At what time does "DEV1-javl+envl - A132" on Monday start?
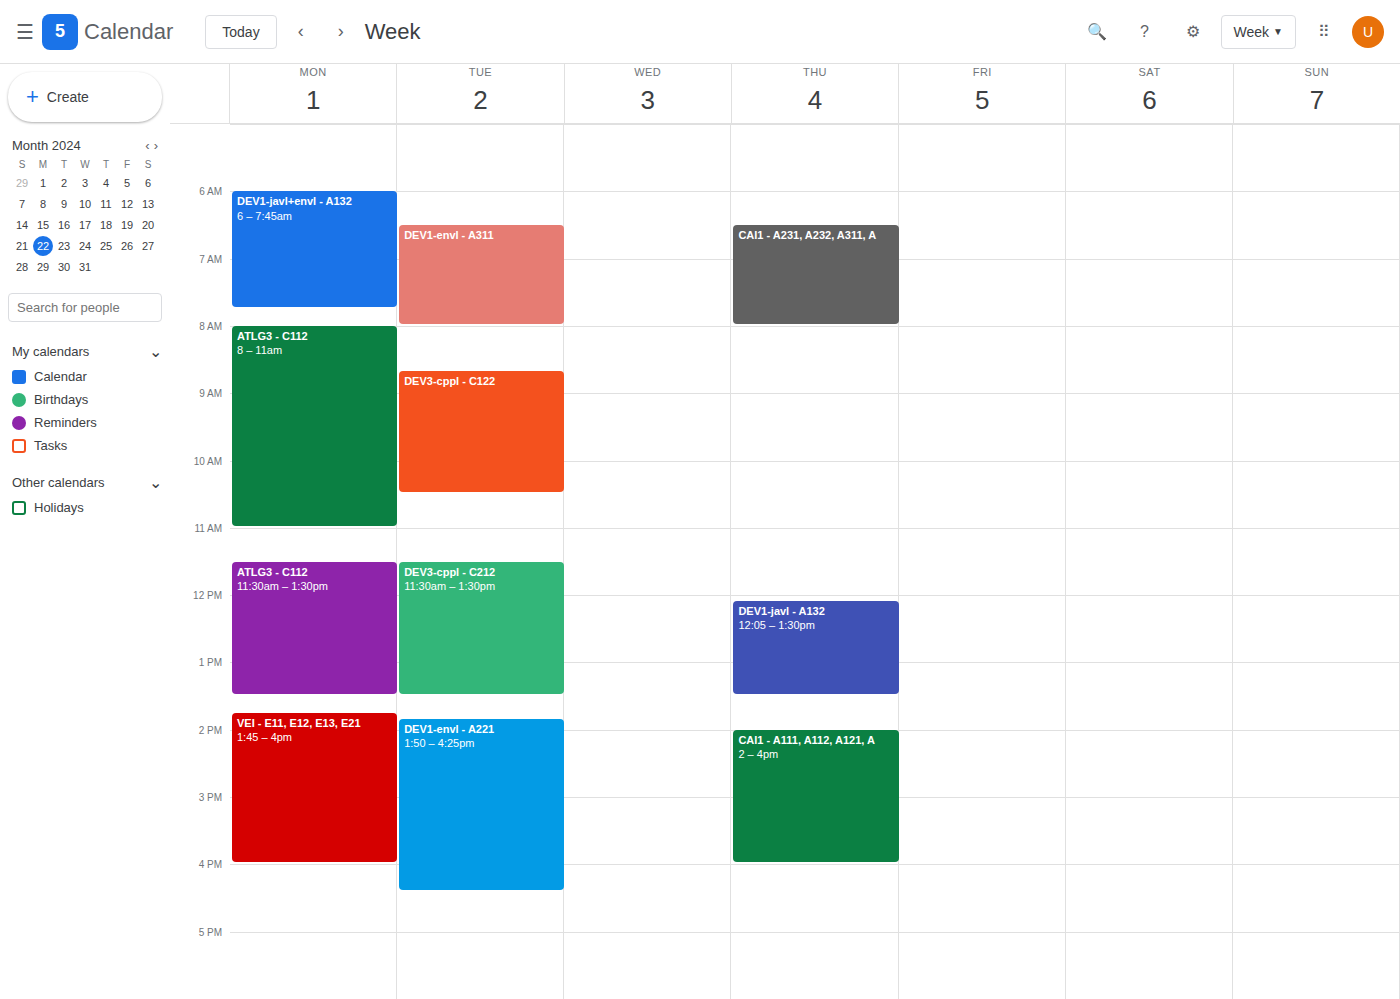
6:00 AM